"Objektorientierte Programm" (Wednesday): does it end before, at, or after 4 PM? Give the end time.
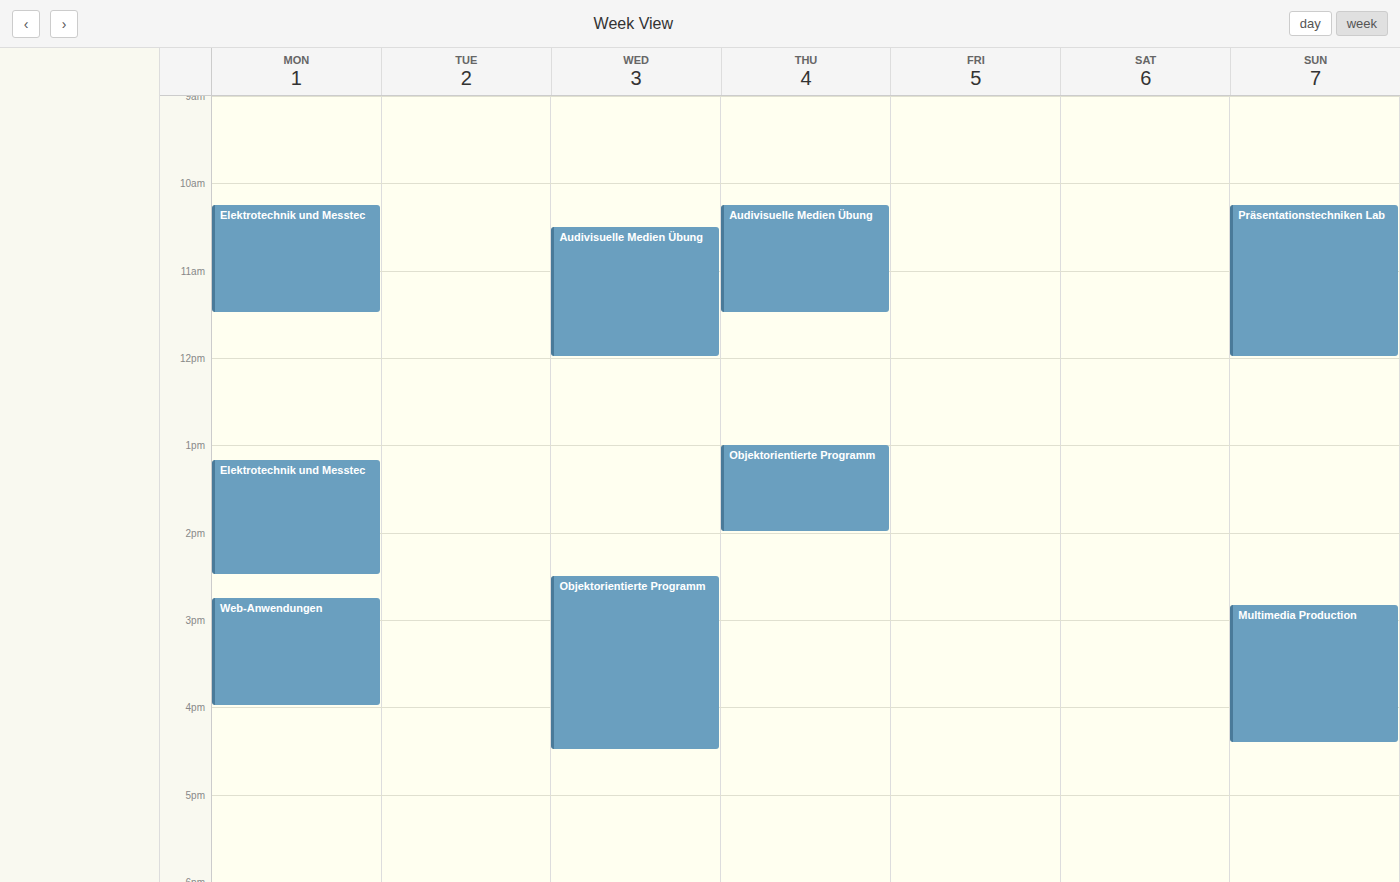
4:30 PM -- after 4 PM, 30 minutes below the 4 PM line.